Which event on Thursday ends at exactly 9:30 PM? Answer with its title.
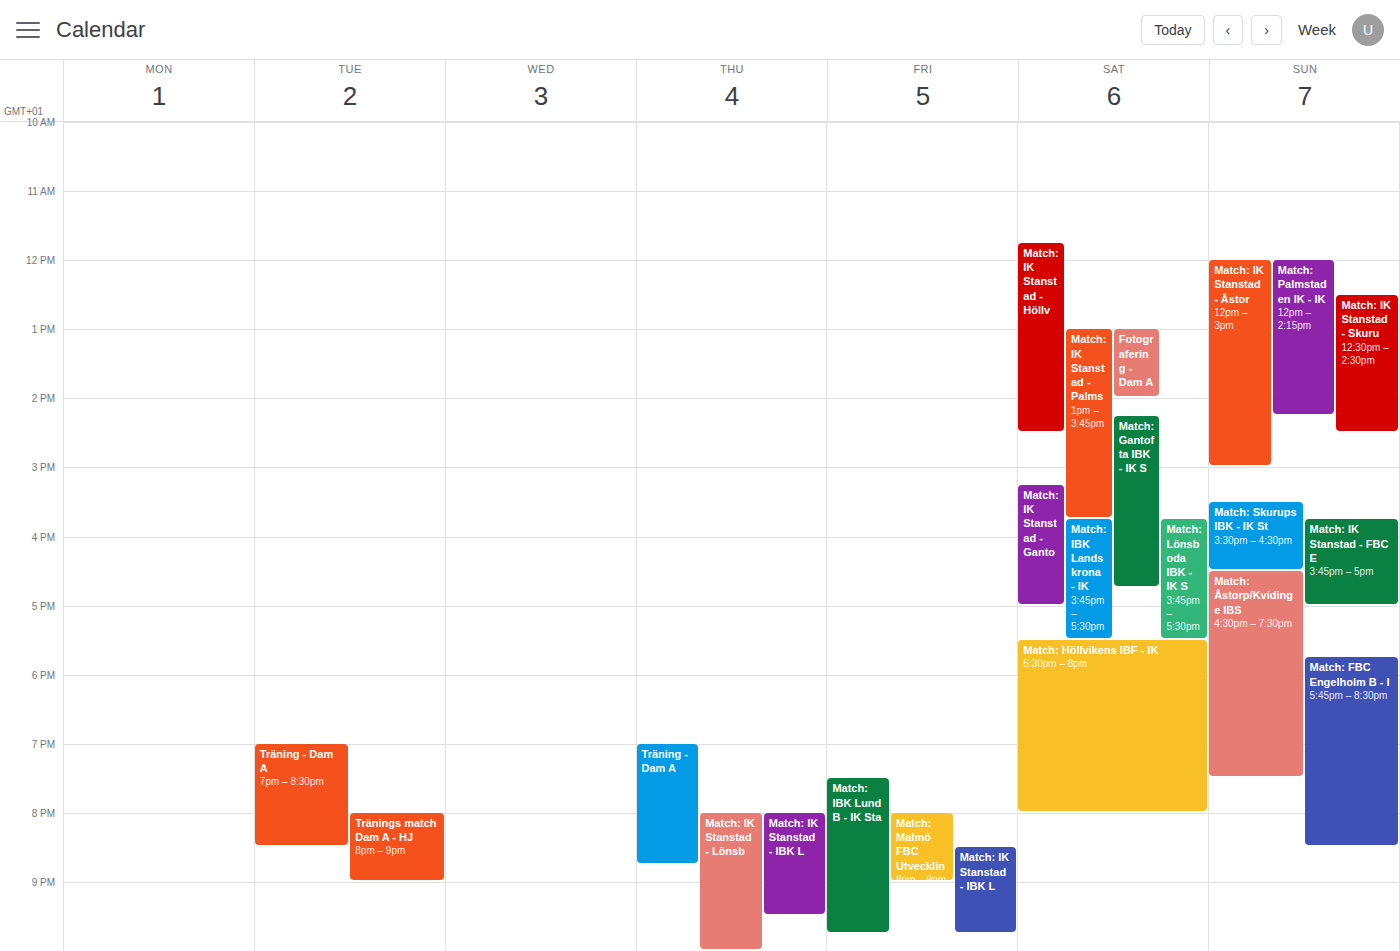
"Match: IK Stanstad - IBK L"